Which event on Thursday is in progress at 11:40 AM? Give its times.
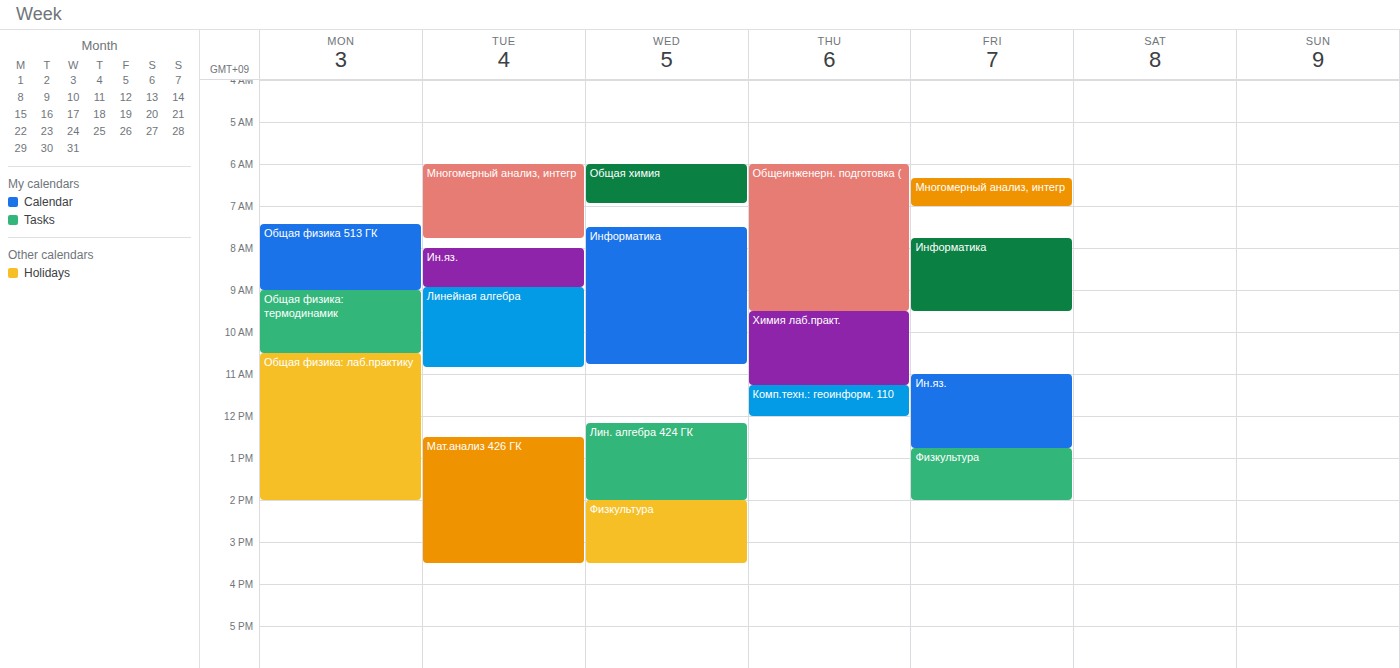
"Комп.техн.: геоинформ. 110", 11:15 AM to 12:00 PM